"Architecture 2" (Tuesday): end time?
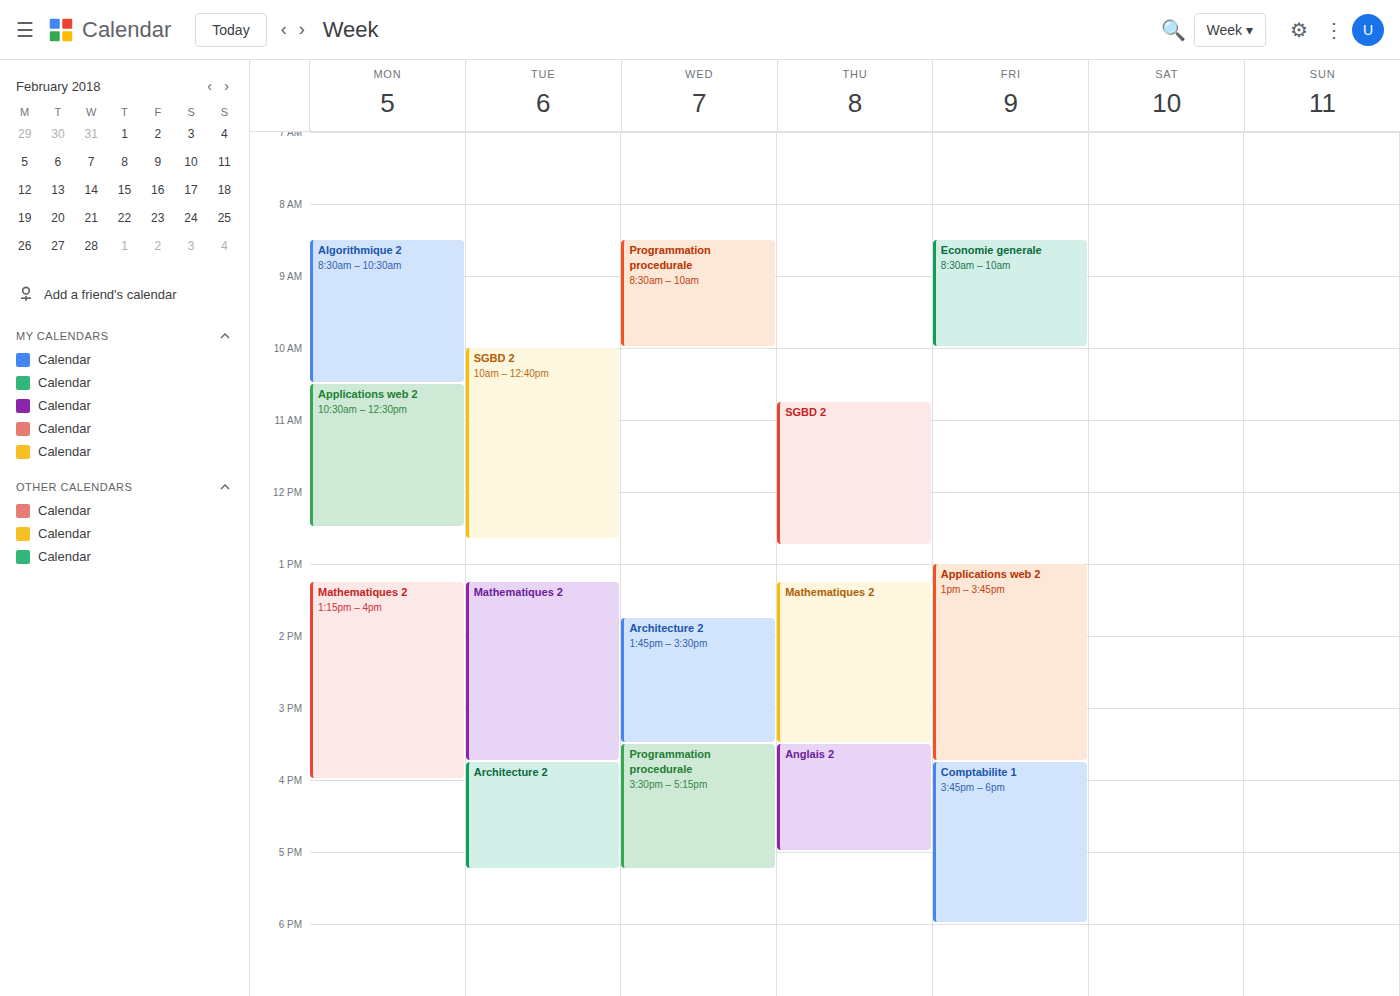
5:15 PM